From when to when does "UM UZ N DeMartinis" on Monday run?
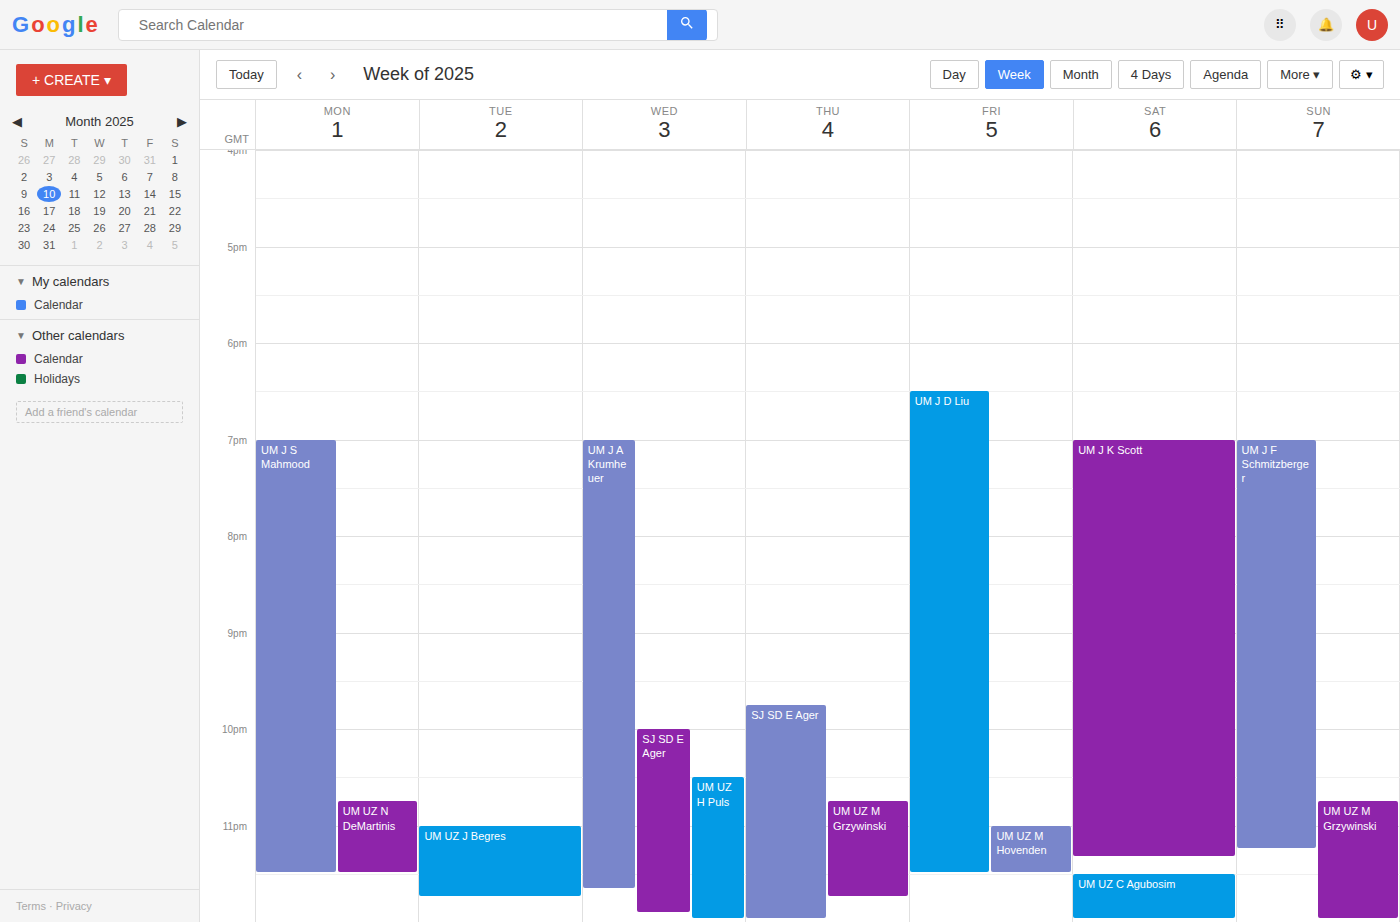
10:45 PM to 11:30 PM